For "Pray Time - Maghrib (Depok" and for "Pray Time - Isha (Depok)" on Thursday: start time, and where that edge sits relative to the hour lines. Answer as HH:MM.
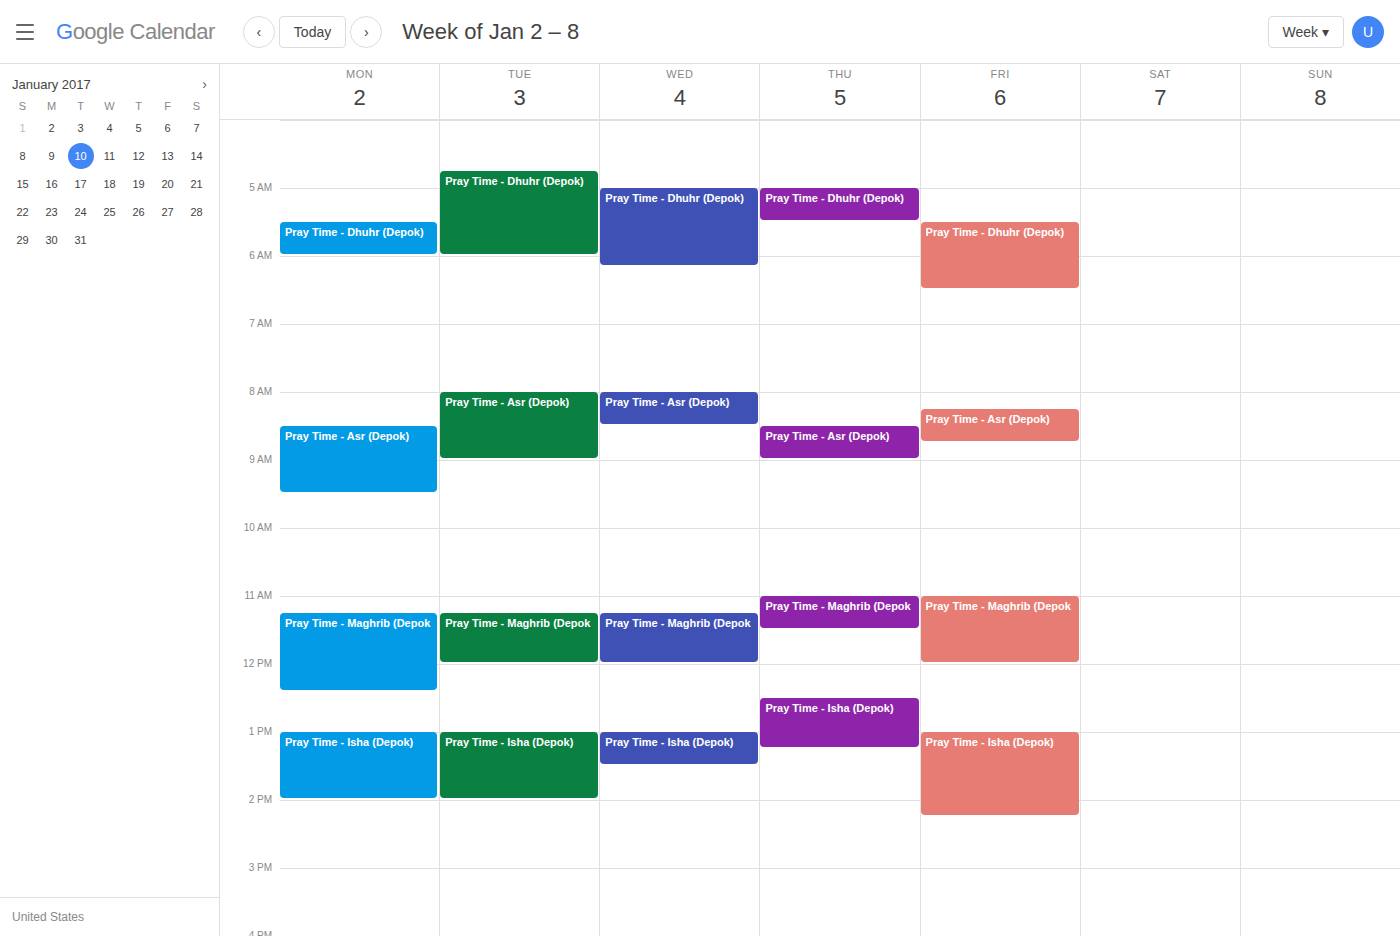
"Pray Time - Maghrib (Depok": 11:00, exactly on the 11:00 line. "Pray Time - Isha (Depok)": 12:30, halfway between the 12:00 and 13:00 lines.